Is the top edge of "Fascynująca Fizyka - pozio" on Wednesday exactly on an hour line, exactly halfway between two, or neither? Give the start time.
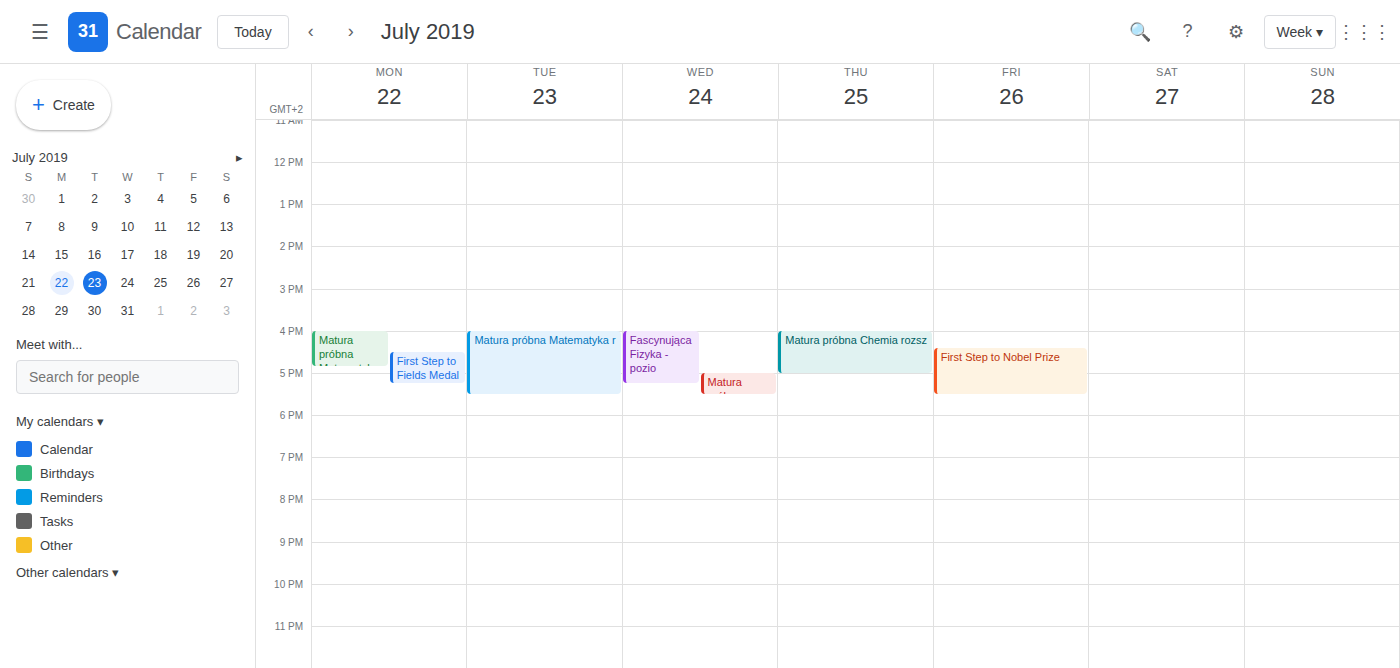
4:00 PM -- exactly on the 4 PM line.